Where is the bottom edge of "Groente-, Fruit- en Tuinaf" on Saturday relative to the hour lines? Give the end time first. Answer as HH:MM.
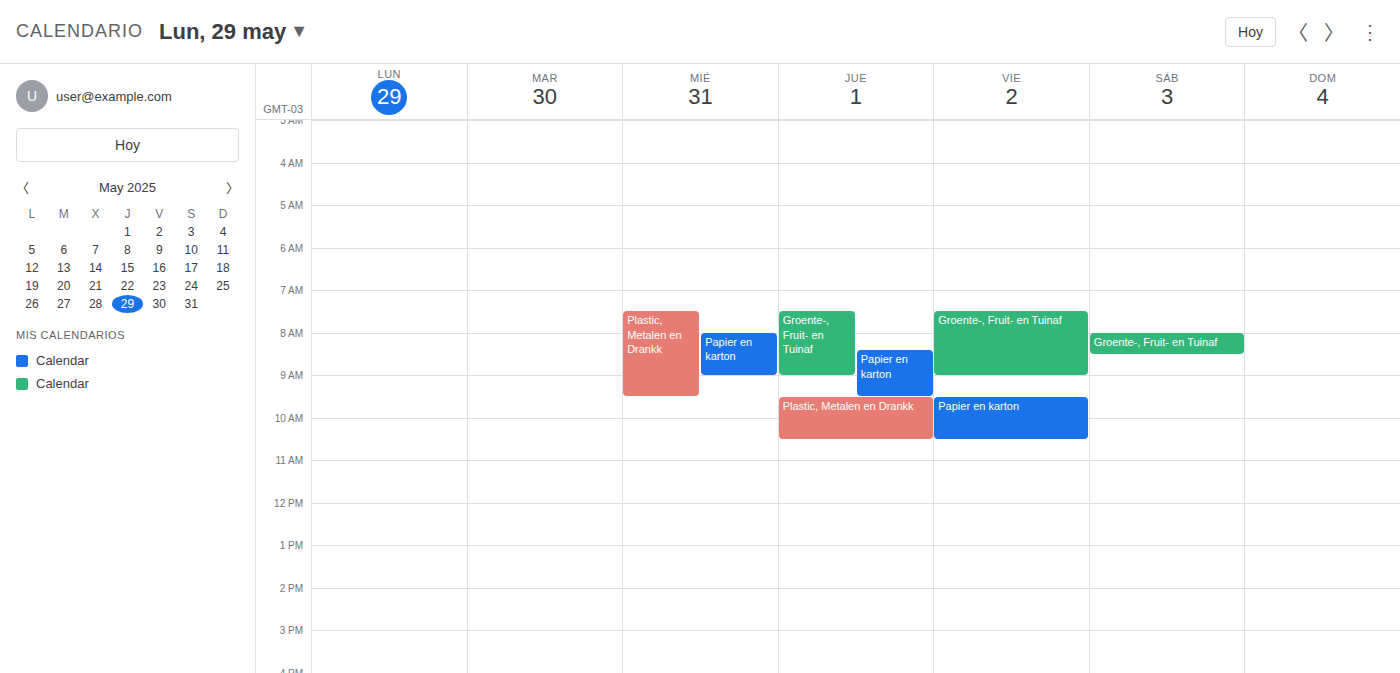
08:30 -- halfway between the 08:00 and 09:00 lines.